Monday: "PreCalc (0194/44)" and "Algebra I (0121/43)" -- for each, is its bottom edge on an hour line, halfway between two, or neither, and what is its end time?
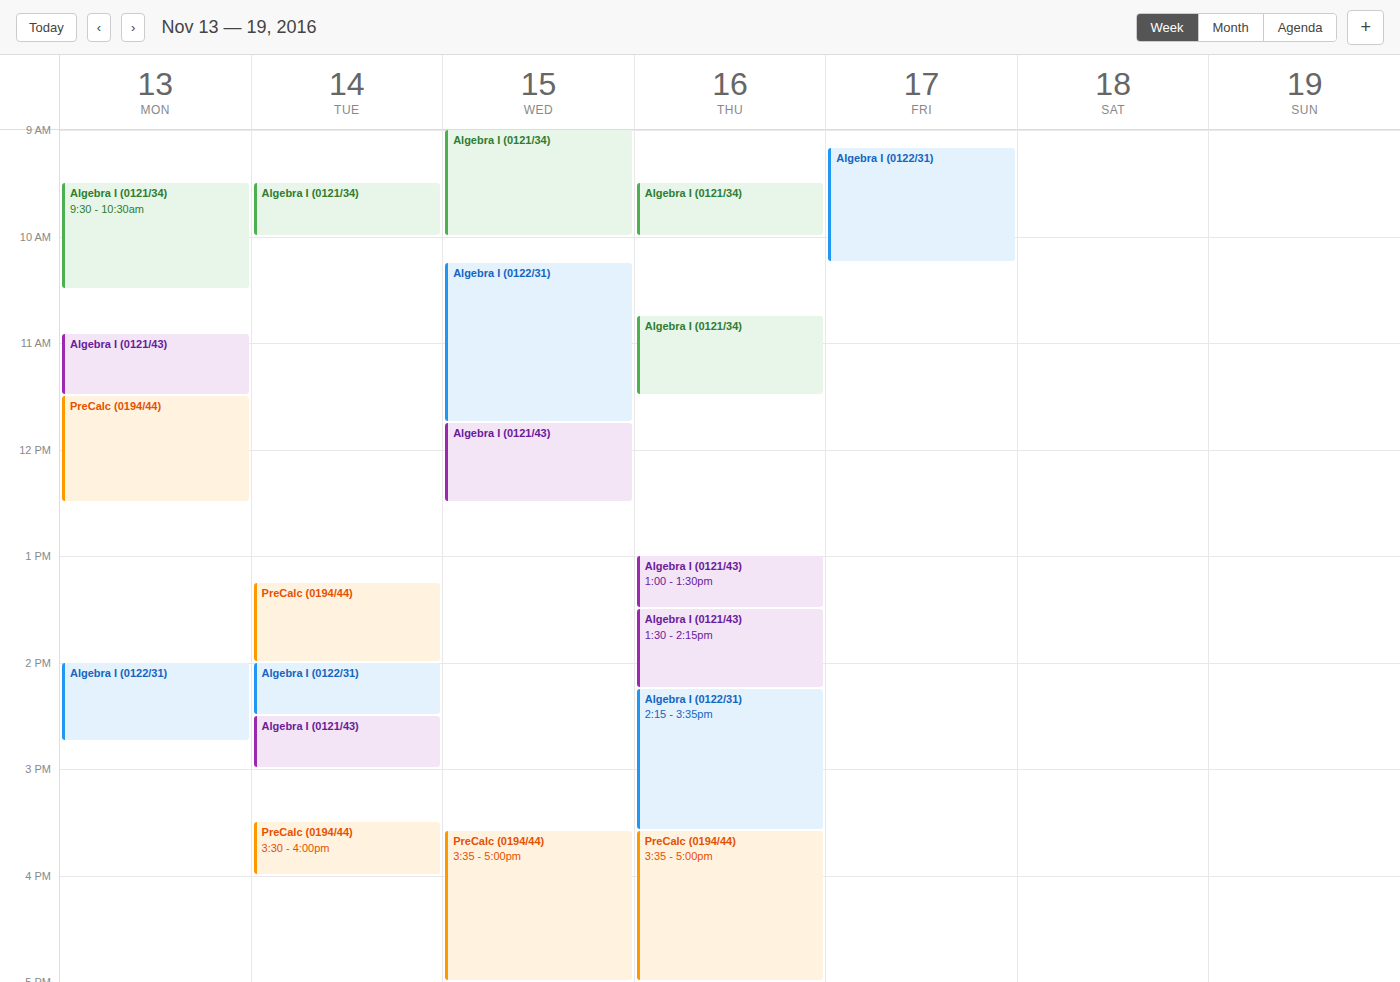
"PreCalc (0194/44)": 12:30 PM, halfway between the 12 PM and 1 PM lines. "Algebra I (0121/43)": 11:30 AM, halfway between the 11 AM and 12 PM lines.